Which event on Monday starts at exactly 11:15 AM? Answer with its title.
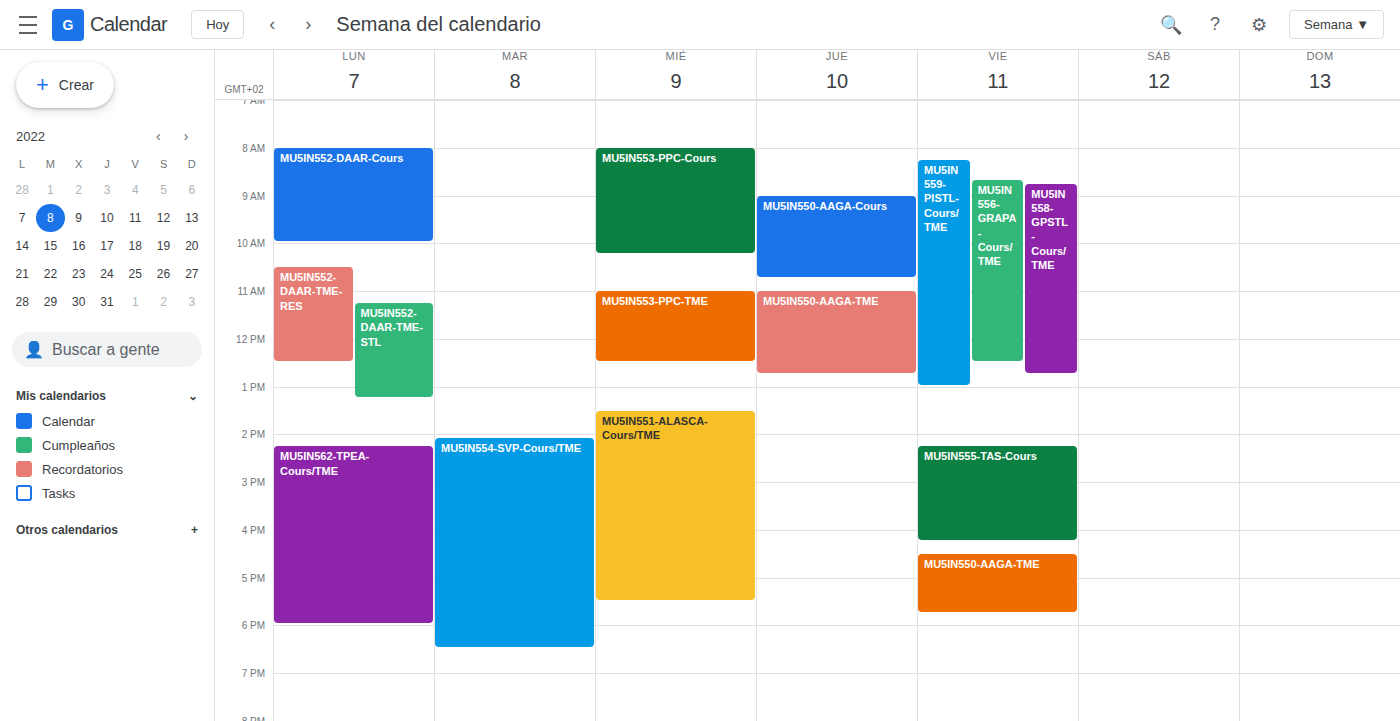
"MU5IN552-DAAR-TME-STL"